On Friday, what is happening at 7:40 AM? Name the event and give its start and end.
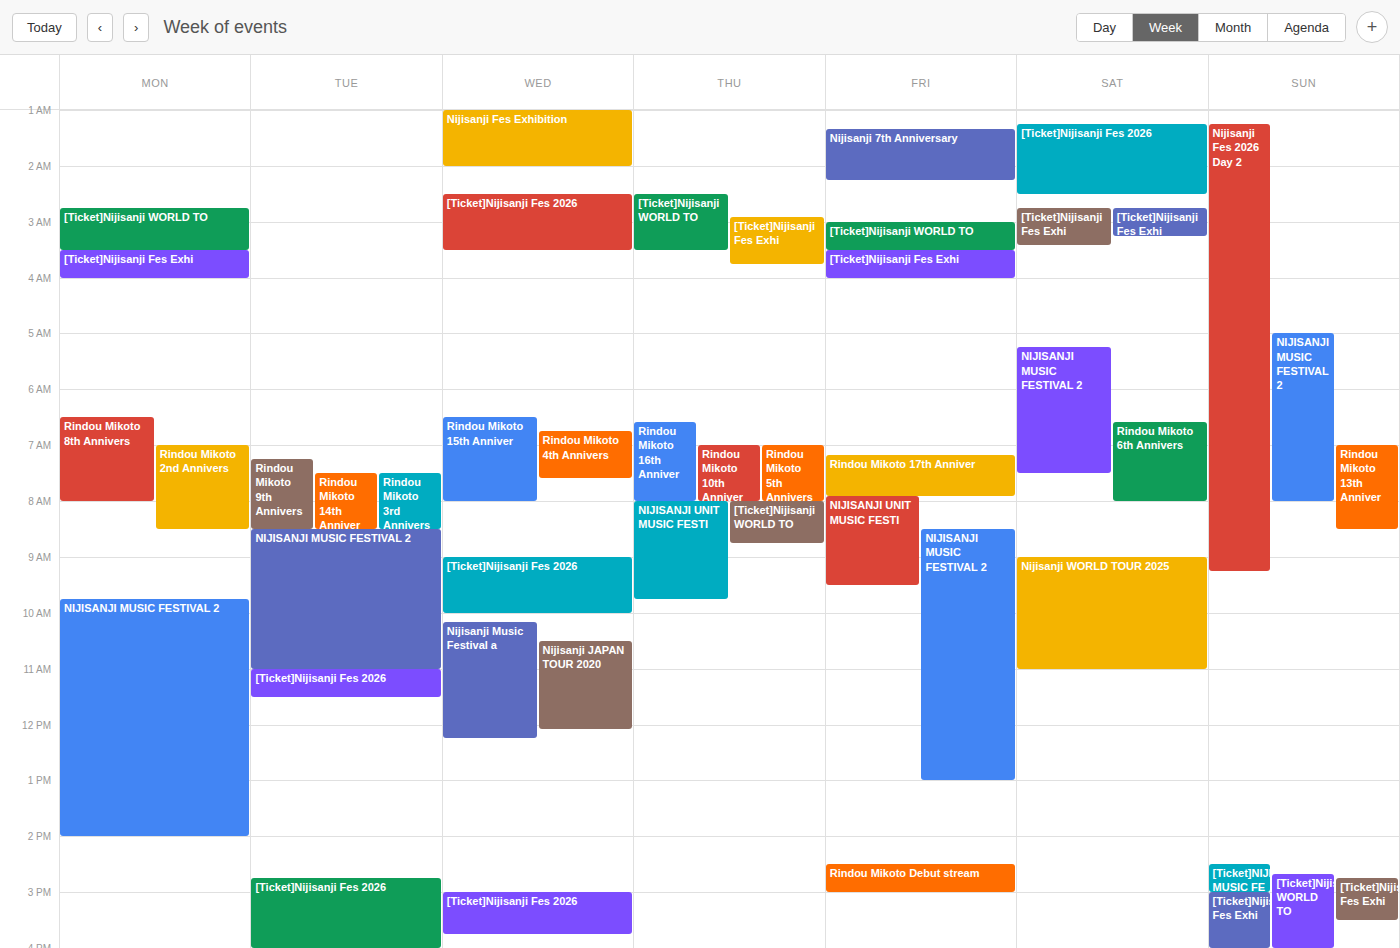
"Rindou Mikoto 17th Anniver", 7:10 AM to 7:55 AM